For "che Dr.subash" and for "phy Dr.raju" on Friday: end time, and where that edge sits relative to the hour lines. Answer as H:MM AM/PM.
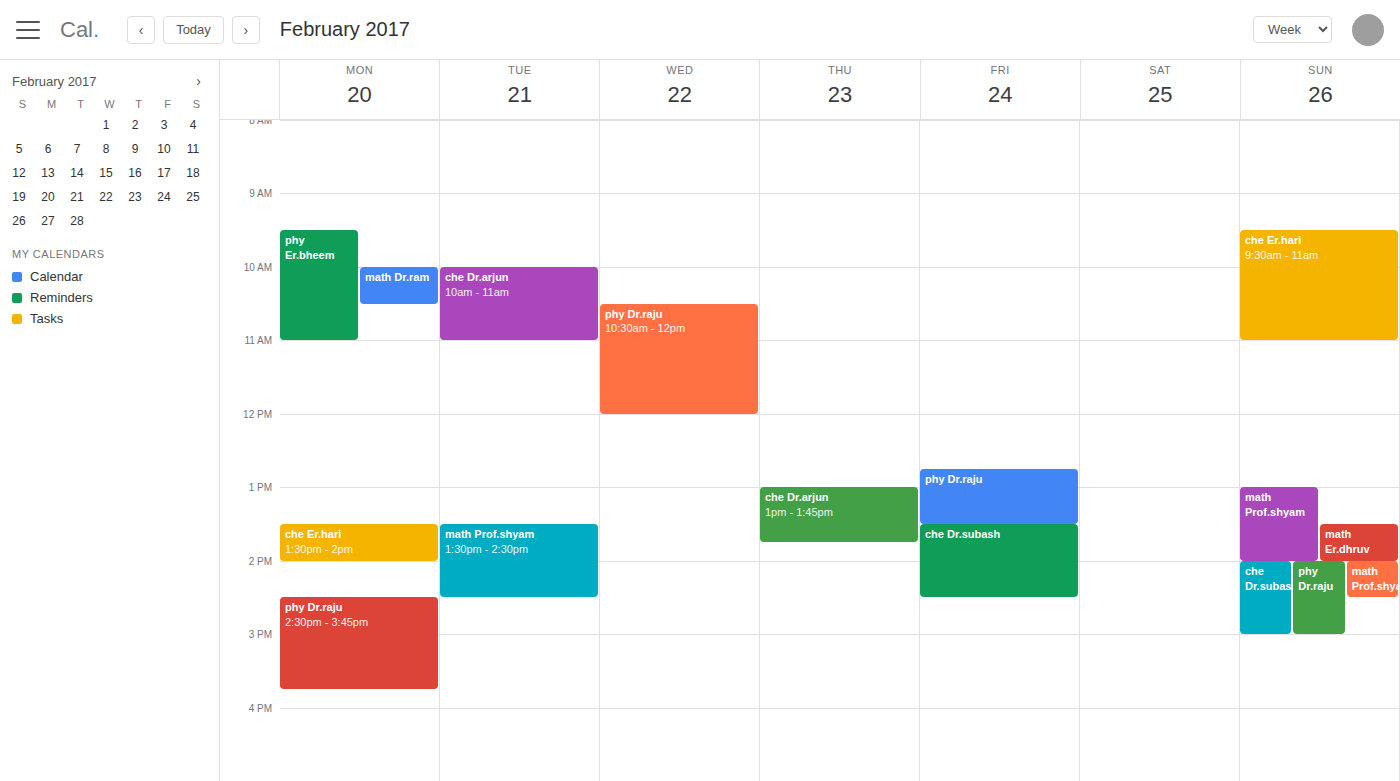
"che Dr.subash": 2:30 PM, halfway between the 2 PM and 3 PM lines. "phy Dr.raju": 1:30 PM, halfway between the 1 PM and 2 PM lines.